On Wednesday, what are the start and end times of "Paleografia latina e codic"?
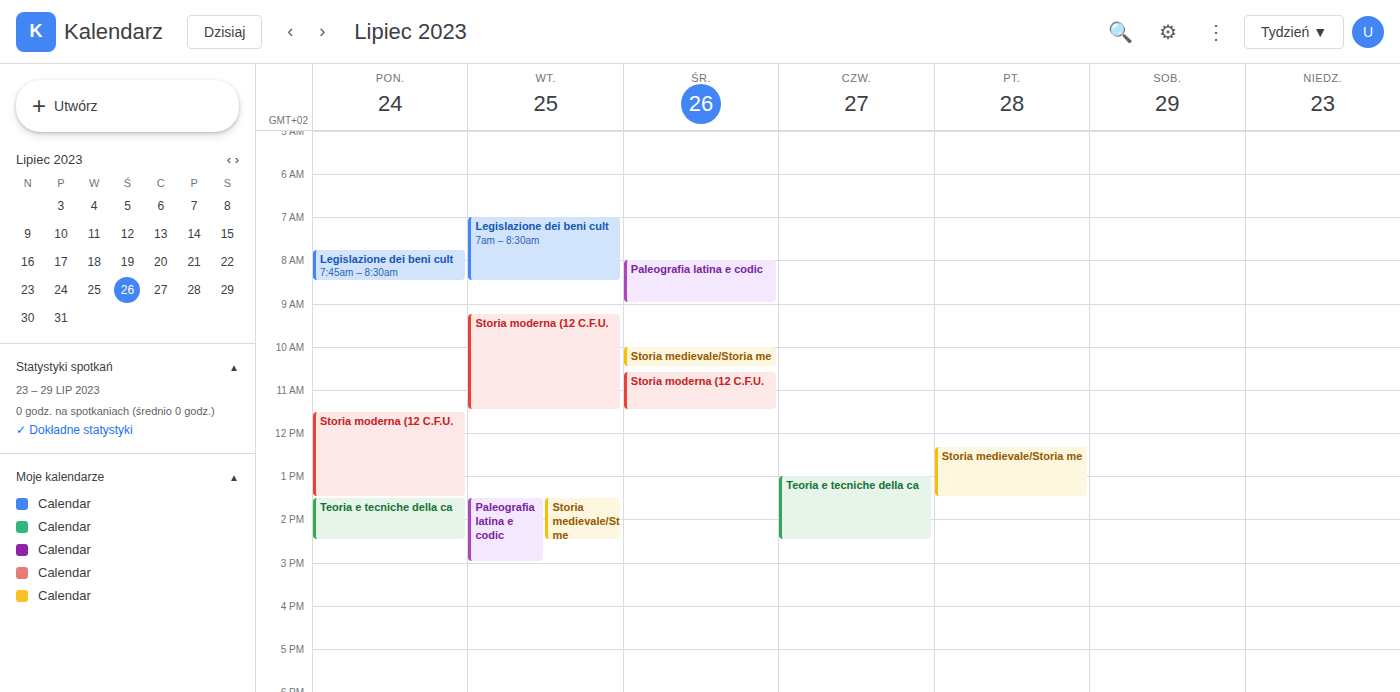
8:00 AM to 9:00 AM